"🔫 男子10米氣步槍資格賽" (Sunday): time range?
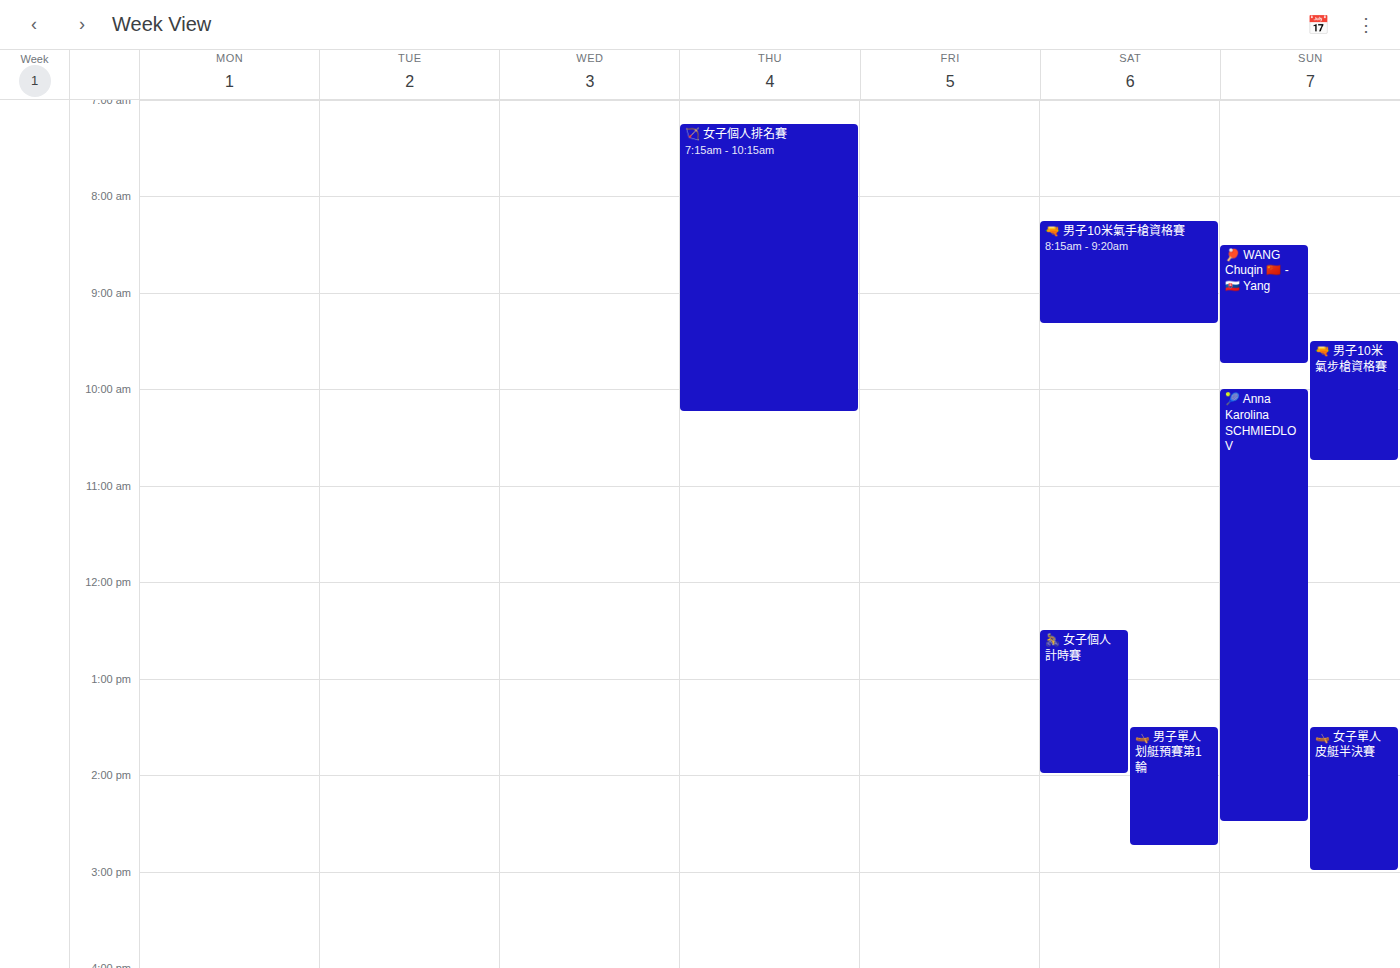
9:30 AM to 10:45 AM